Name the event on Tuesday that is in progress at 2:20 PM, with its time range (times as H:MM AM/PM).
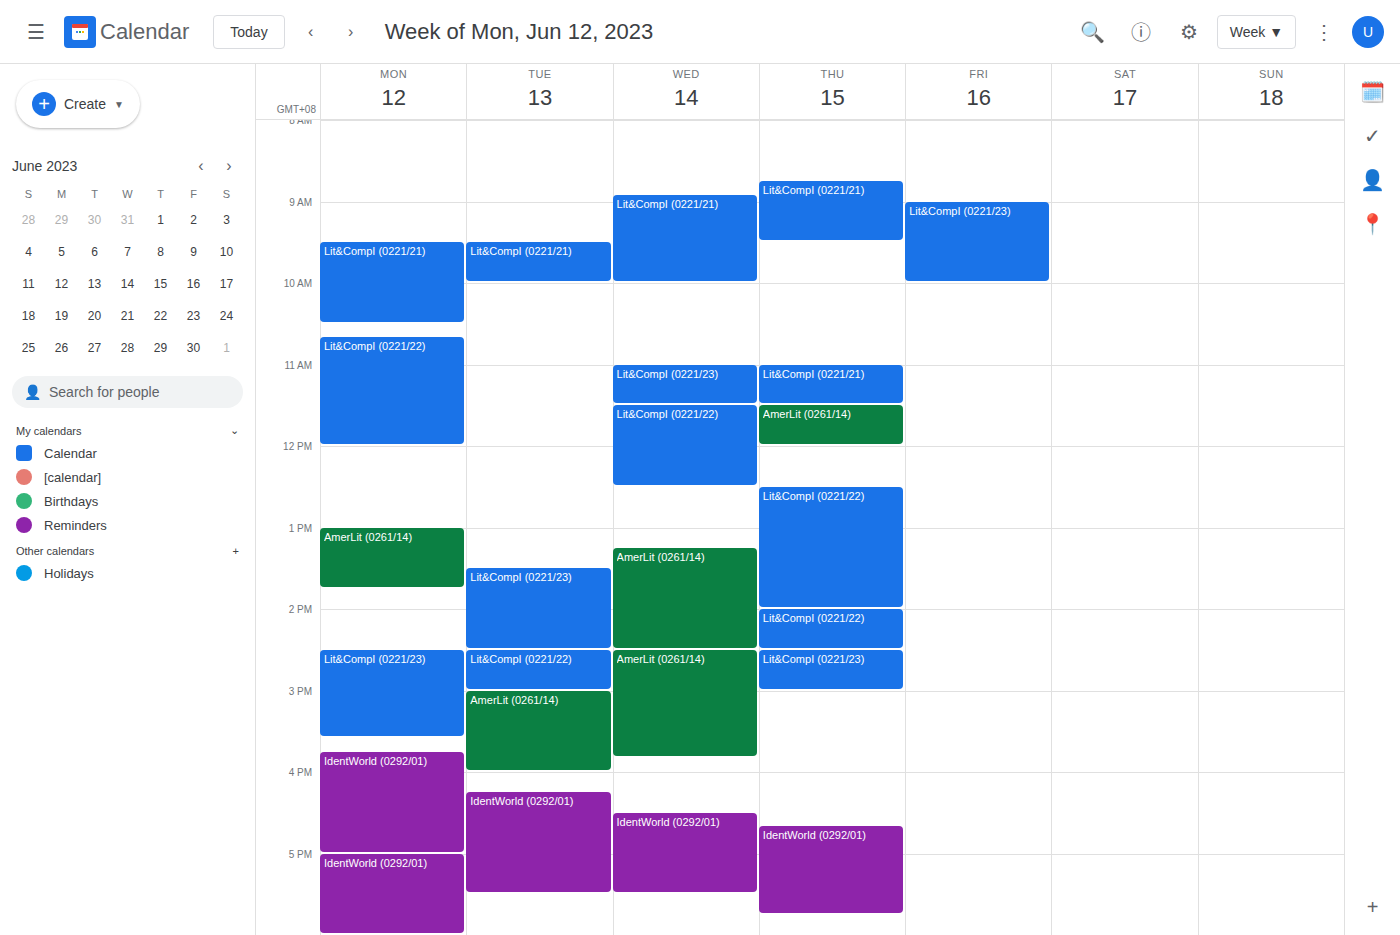
"Lit&CompI (0221/23)", 1:30 PM to 2:30 PM